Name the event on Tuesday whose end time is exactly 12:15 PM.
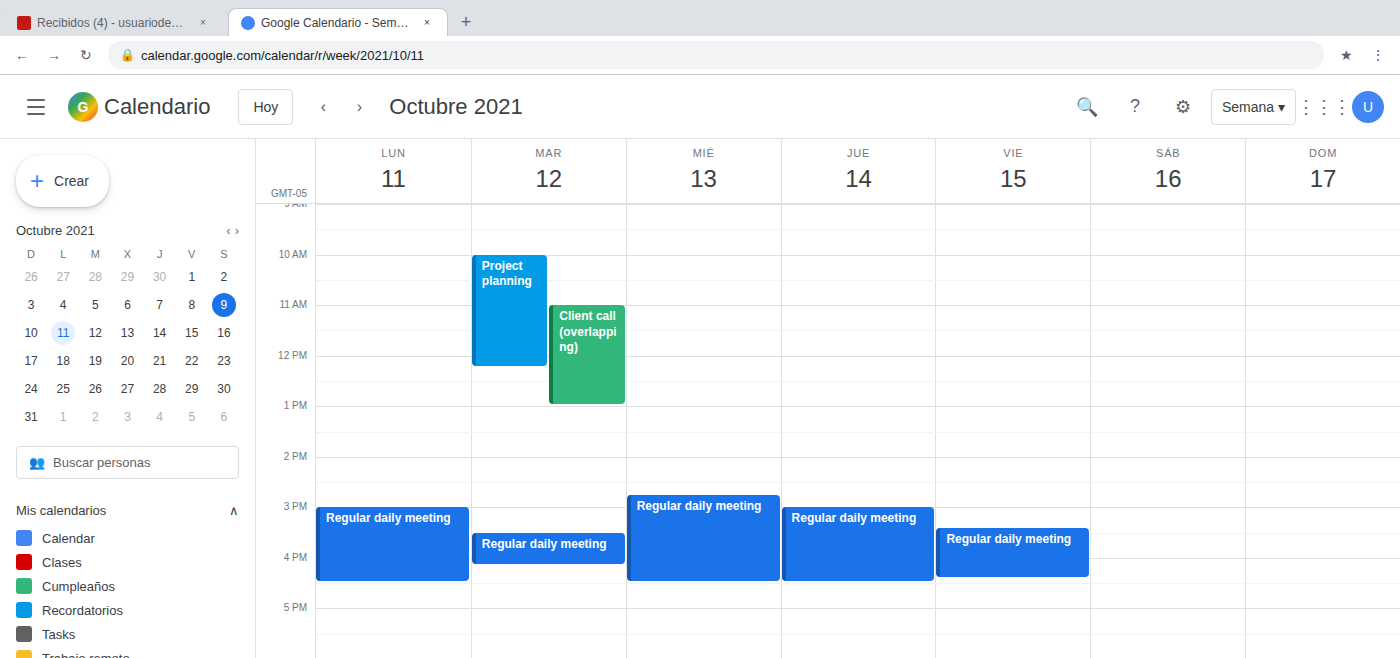
"Project planning"